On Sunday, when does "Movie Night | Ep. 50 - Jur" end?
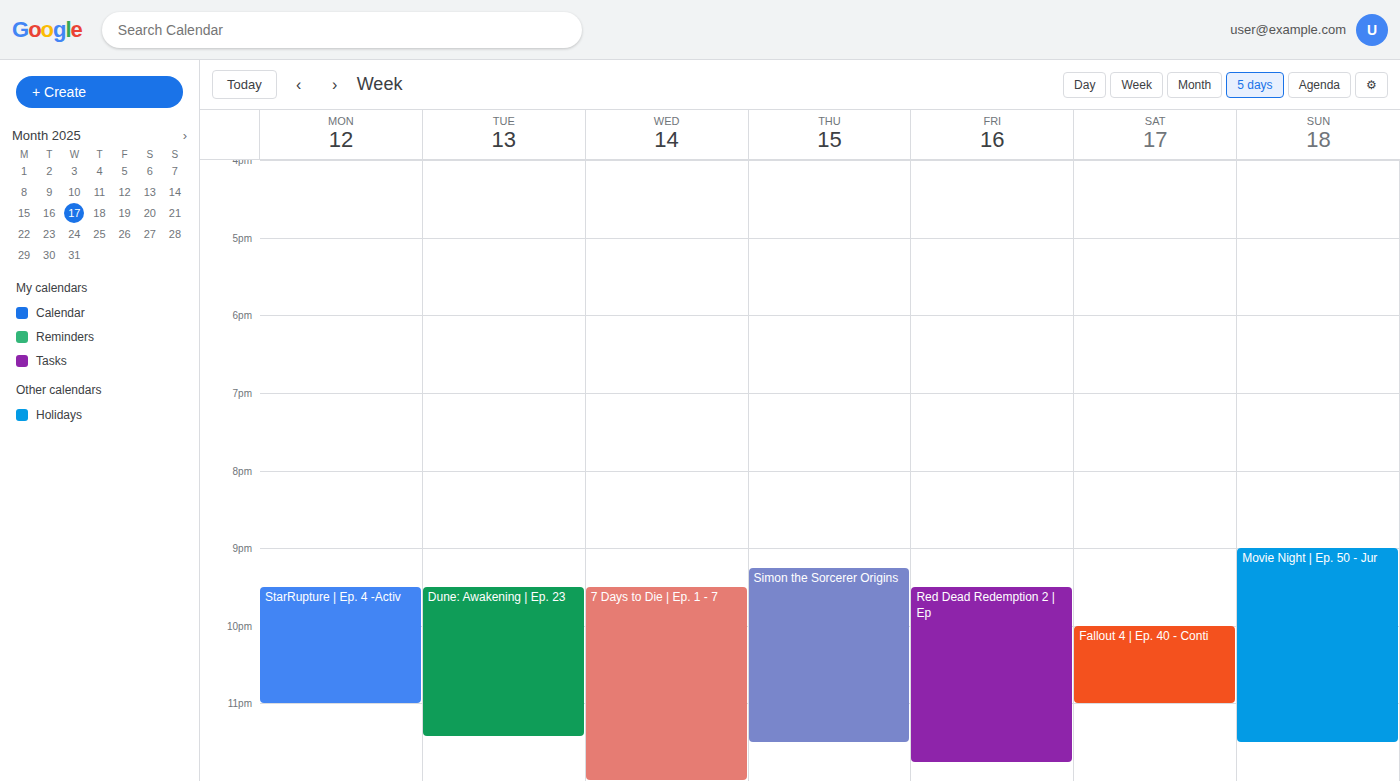
11:30 PM